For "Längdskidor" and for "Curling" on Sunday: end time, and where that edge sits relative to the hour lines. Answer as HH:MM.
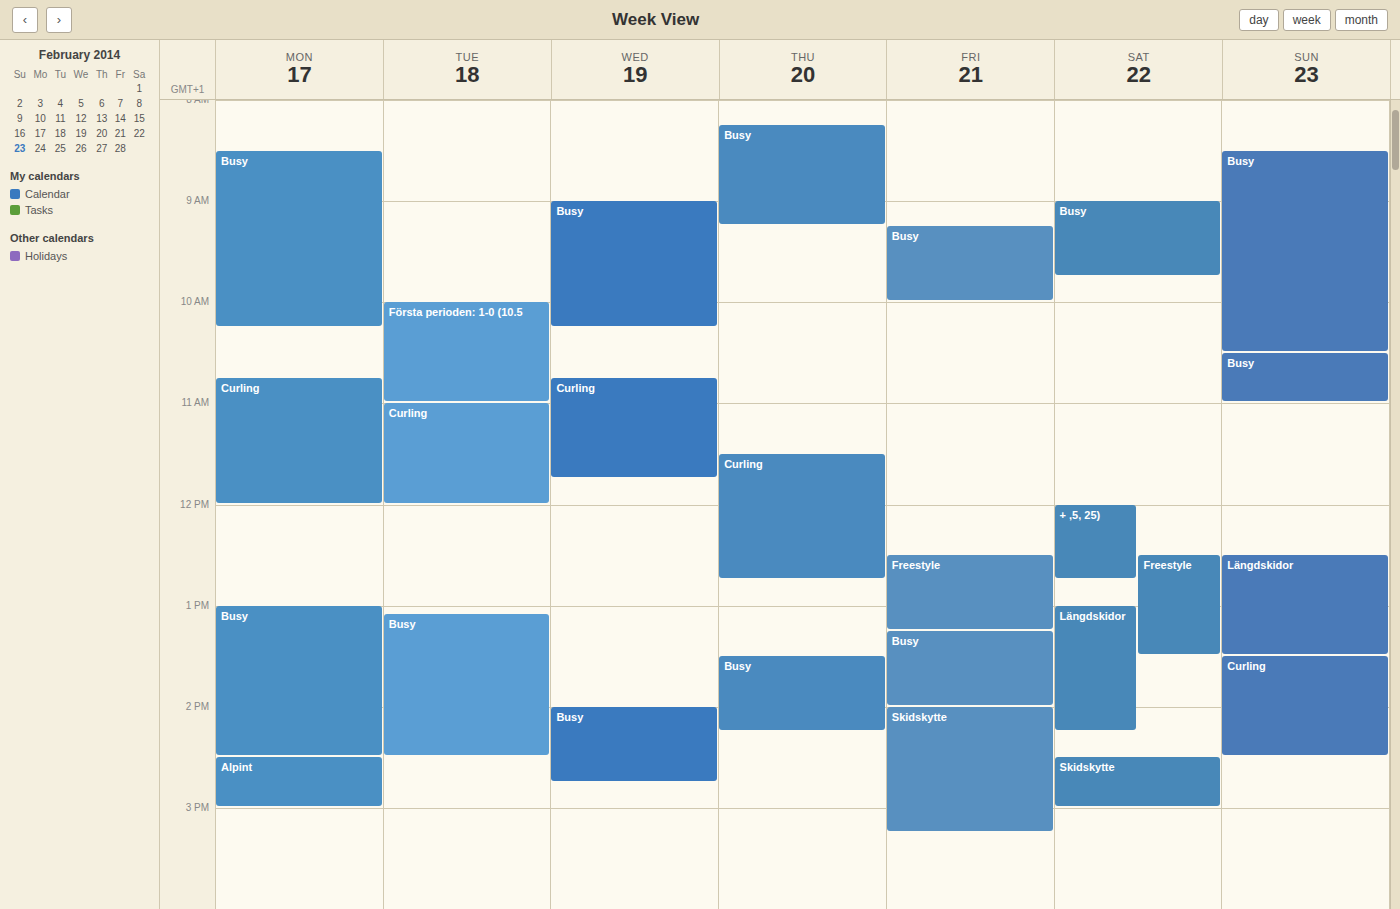
"Längdskidor": 13:30, halfway between the 13:00 and 14:00 lines. "Curling": 14:30, halfway between the 14:00 and 15:00 lines.